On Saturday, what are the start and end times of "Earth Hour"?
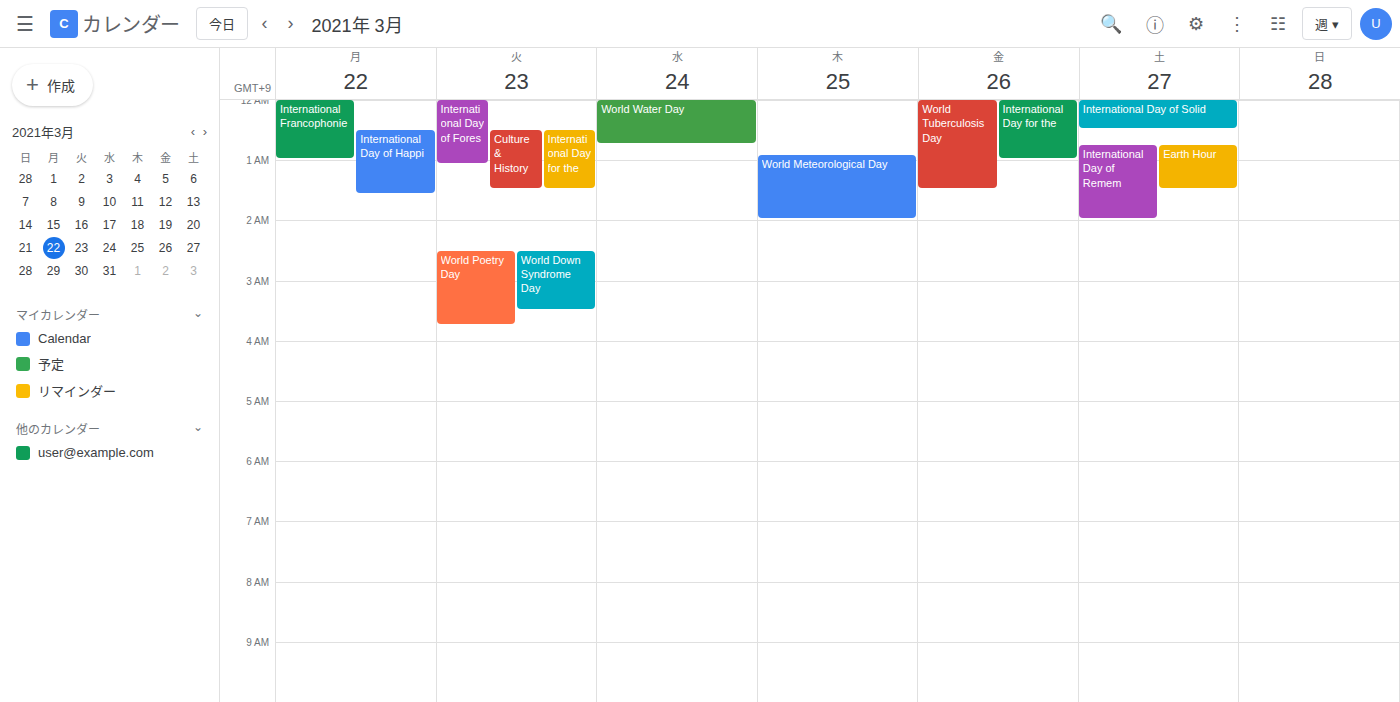
12:45 AM to 1:30 AM